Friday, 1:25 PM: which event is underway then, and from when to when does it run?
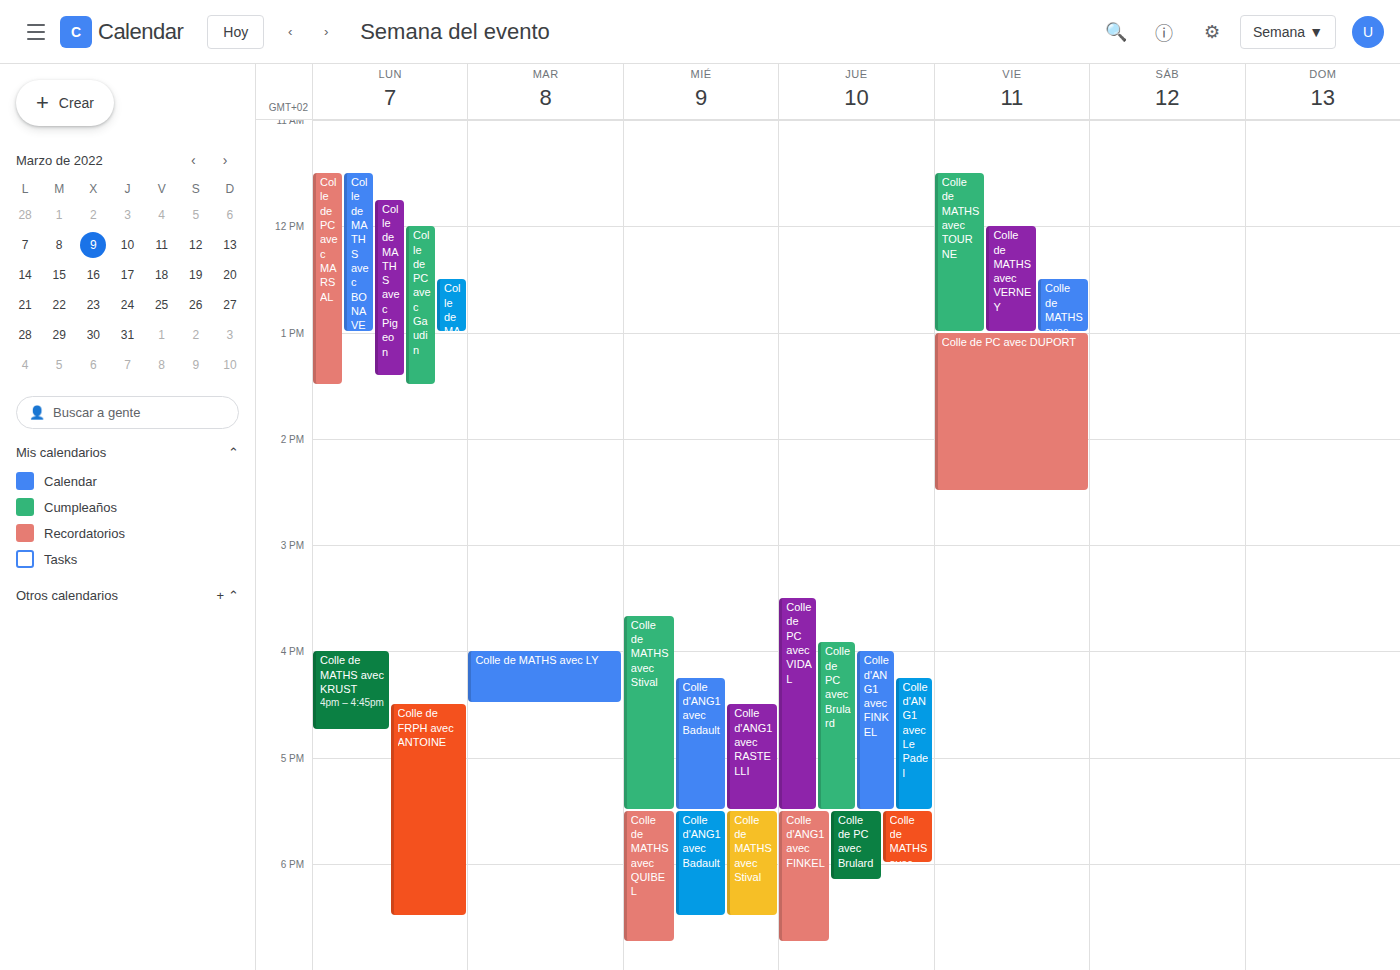
"Colle de PC avec DUPORT", 1:00 PM to 2:30 PM